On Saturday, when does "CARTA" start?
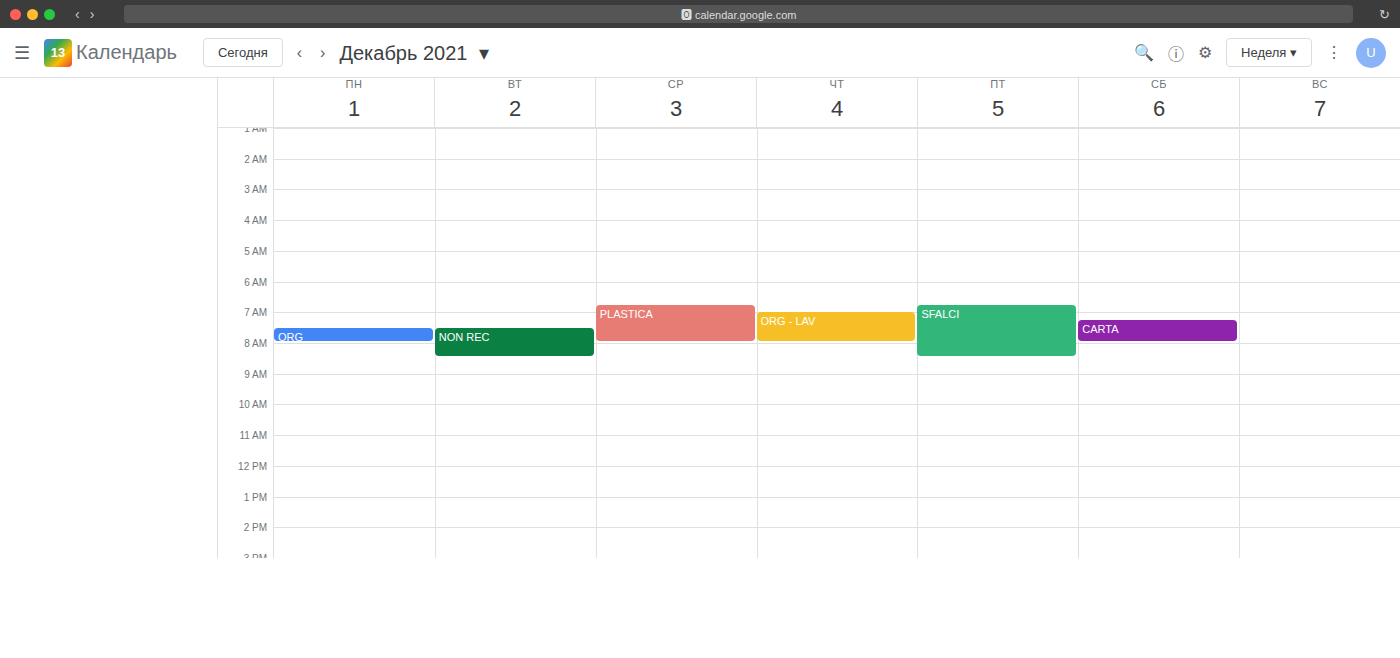
7:15 AM